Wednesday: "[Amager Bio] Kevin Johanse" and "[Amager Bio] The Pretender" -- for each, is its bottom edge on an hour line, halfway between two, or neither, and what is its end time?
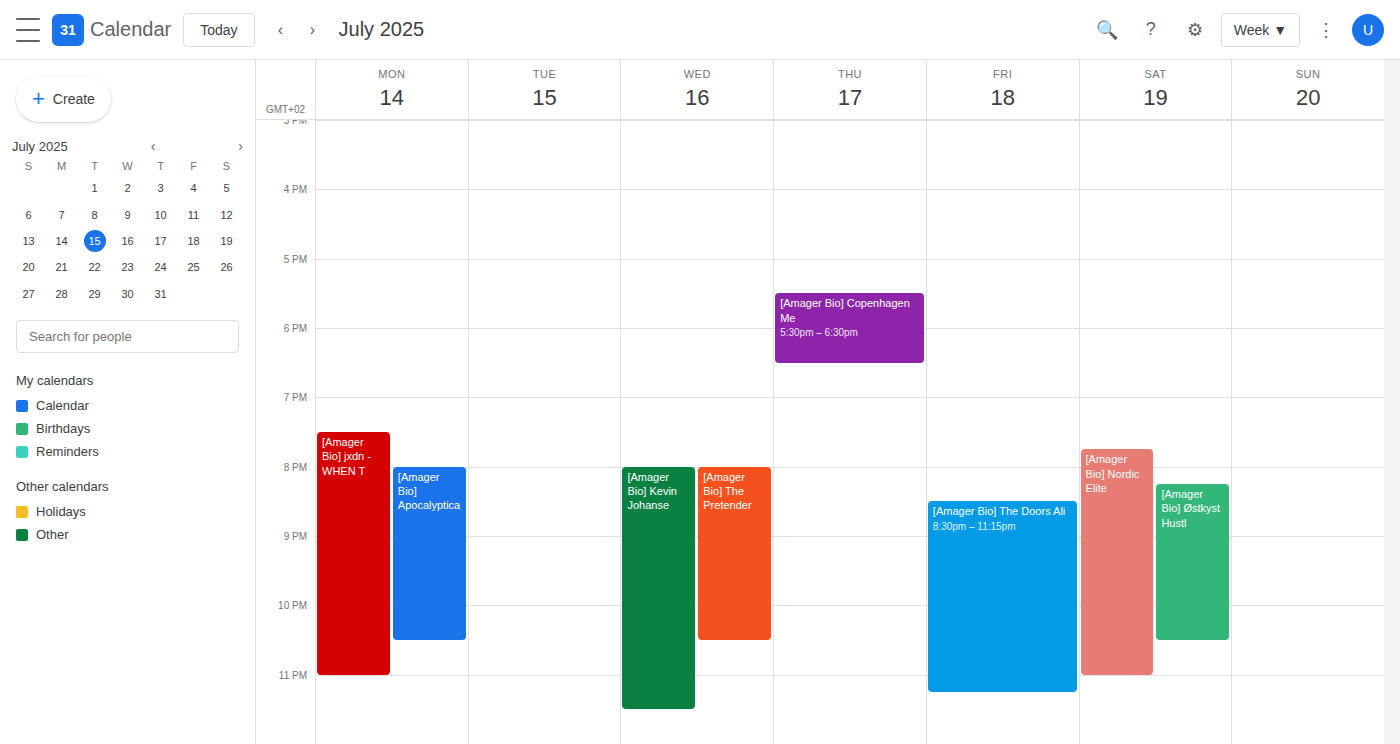
"[Amager Bio] Kevin Johanse": 11:30 PM, halfway between the 11 PM and 12 AM lines. "[Amager Bio] The Pretender": 10:30 PM, halfway between the 10 PM and 11 PM lines.